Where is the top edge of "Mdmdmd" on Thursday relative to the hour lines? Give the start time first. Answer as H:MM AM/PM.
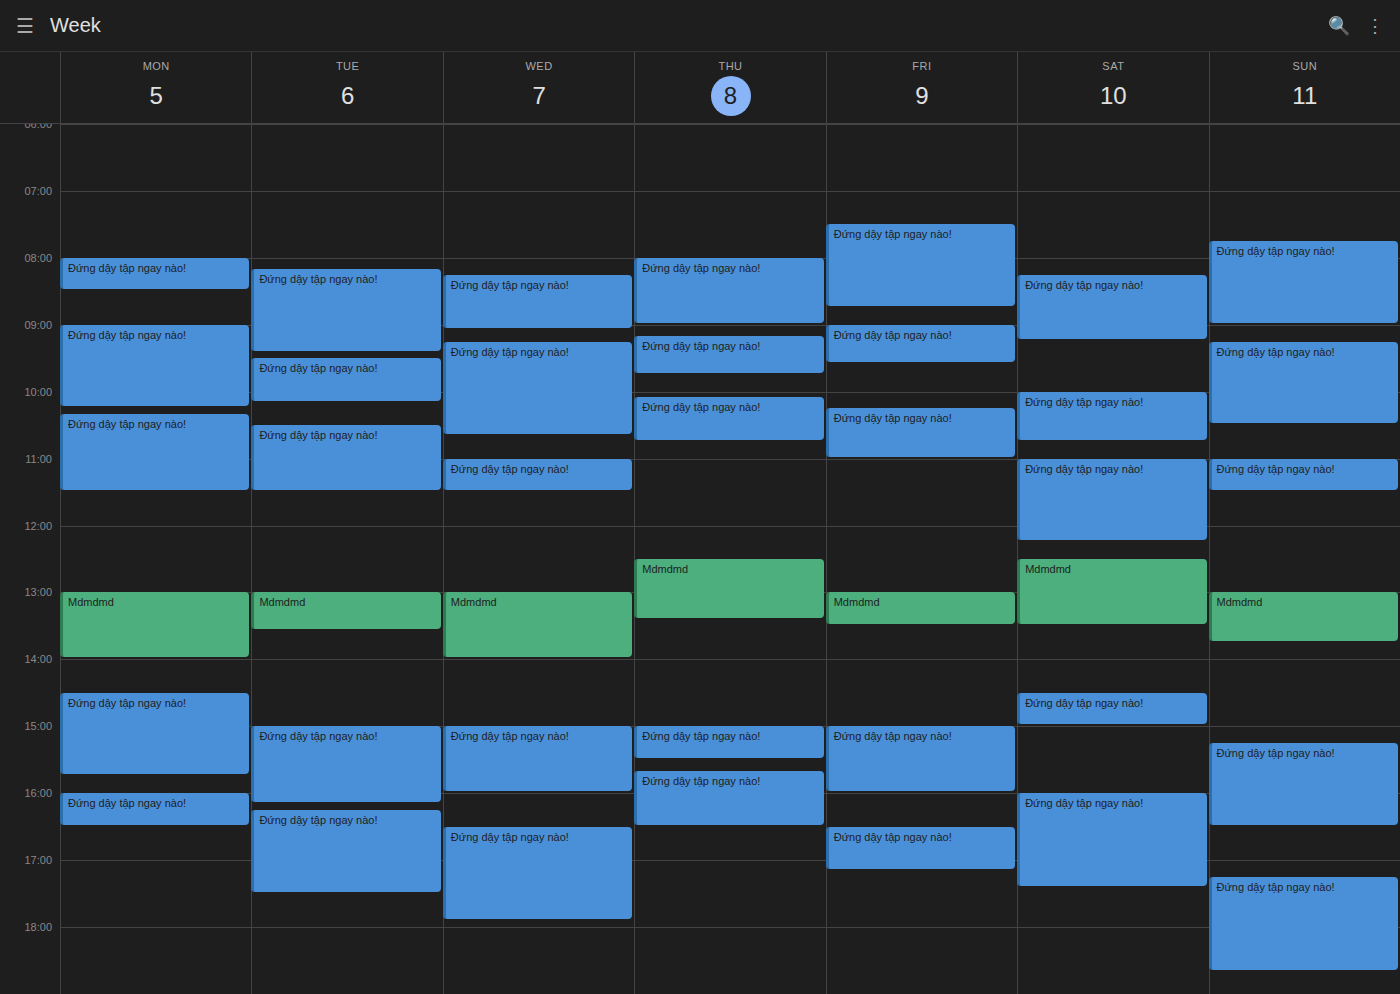
12:30 PM -- halfway between the 12 PM and 1 PM lines.